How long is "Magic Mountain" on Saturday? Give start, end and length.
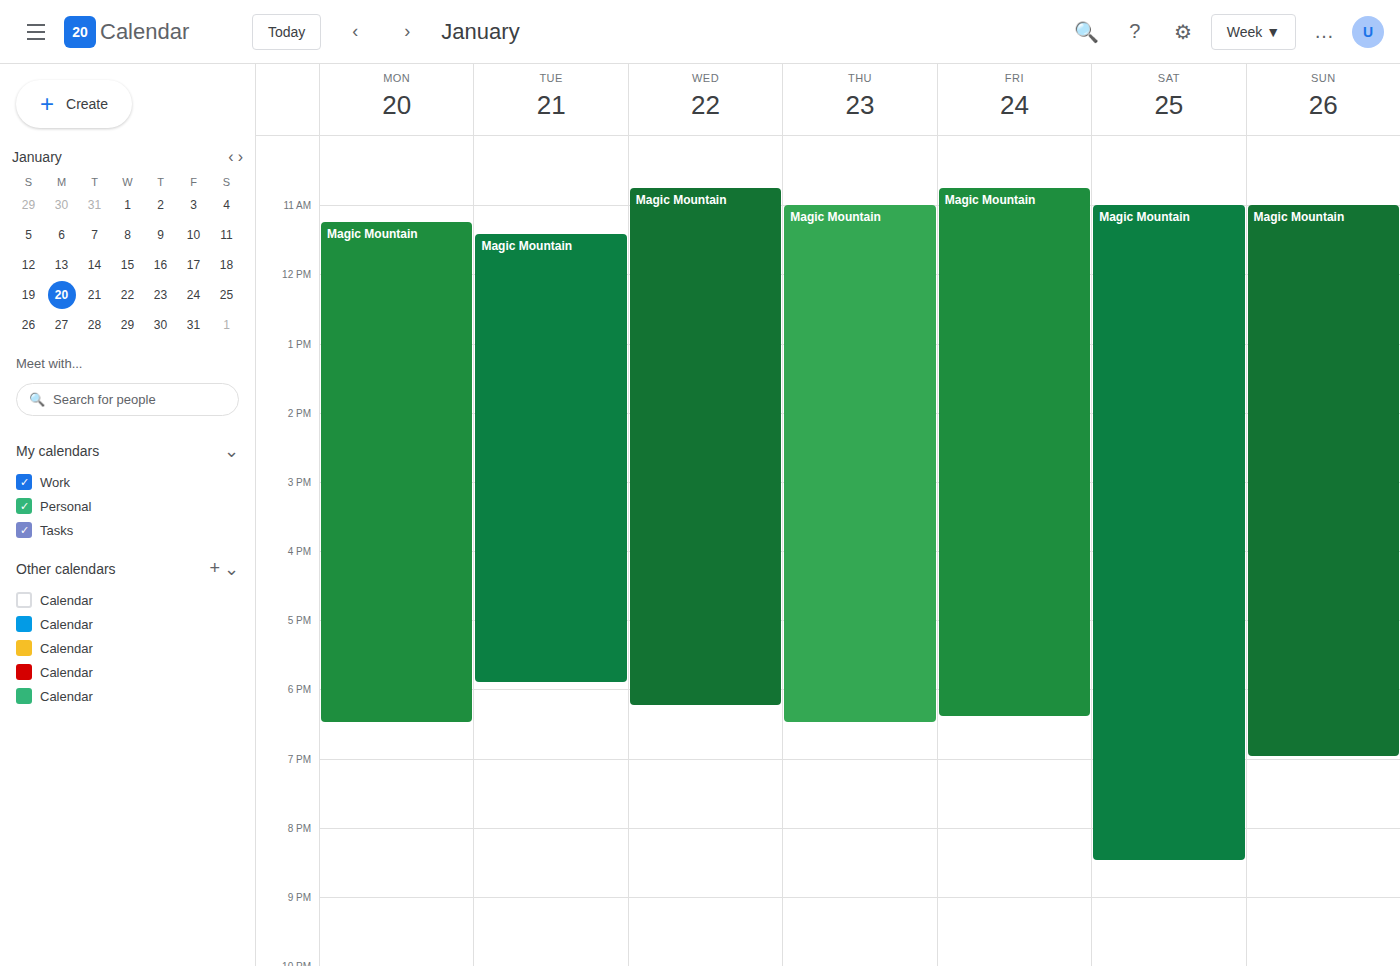
11:00 to 20:30, 9 hours 30 minutes